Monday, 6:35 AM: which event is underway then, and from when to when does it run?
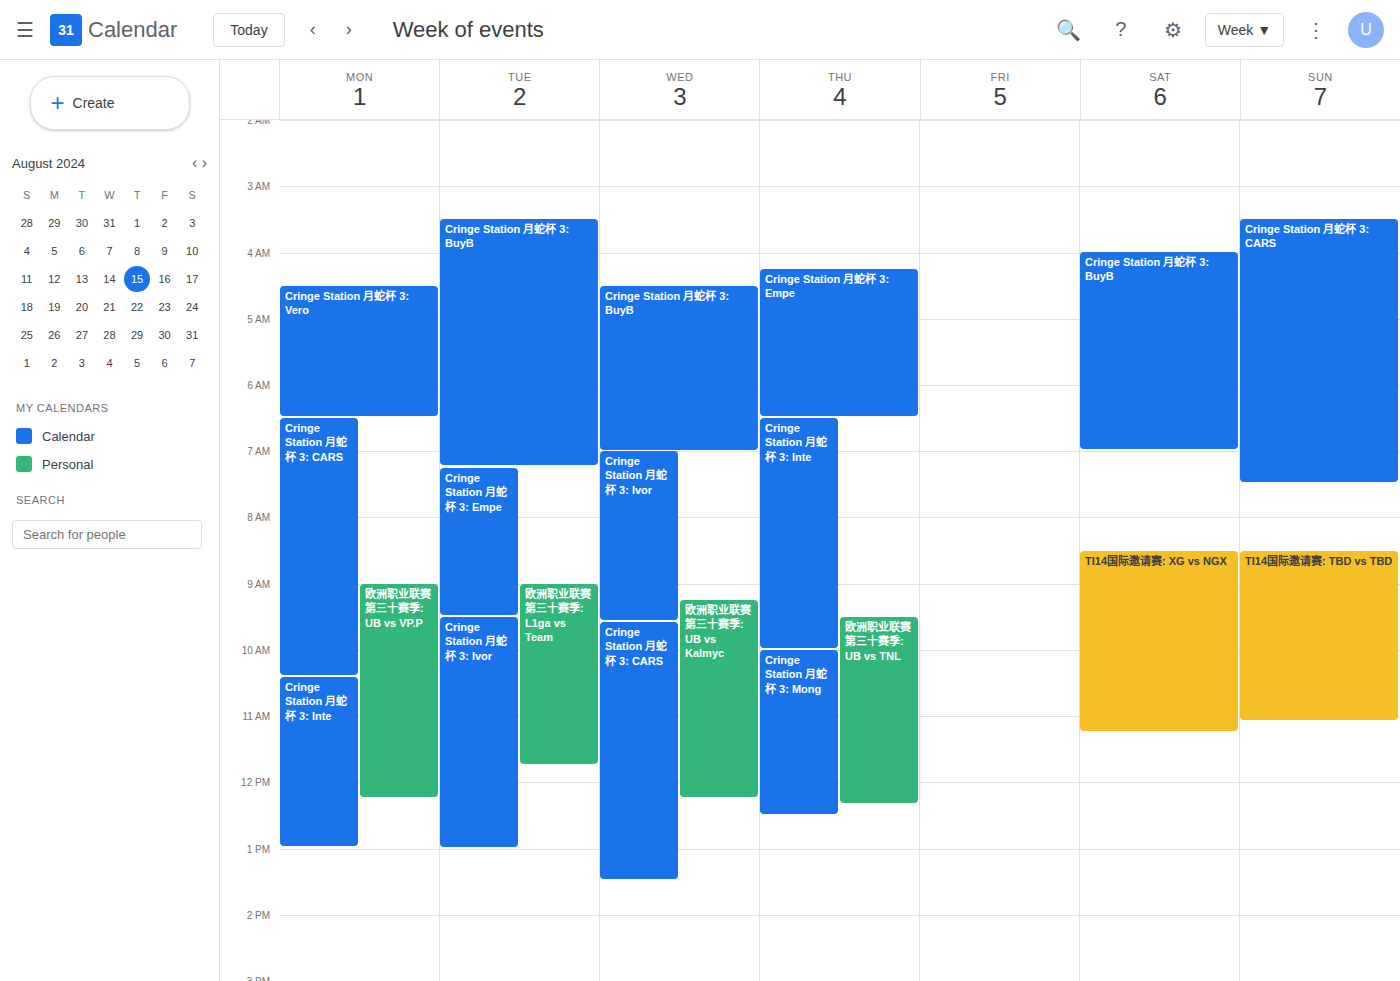
"Cringe Station 月蛇杯 3: CARS", 6:30 AM to 10:25 AM